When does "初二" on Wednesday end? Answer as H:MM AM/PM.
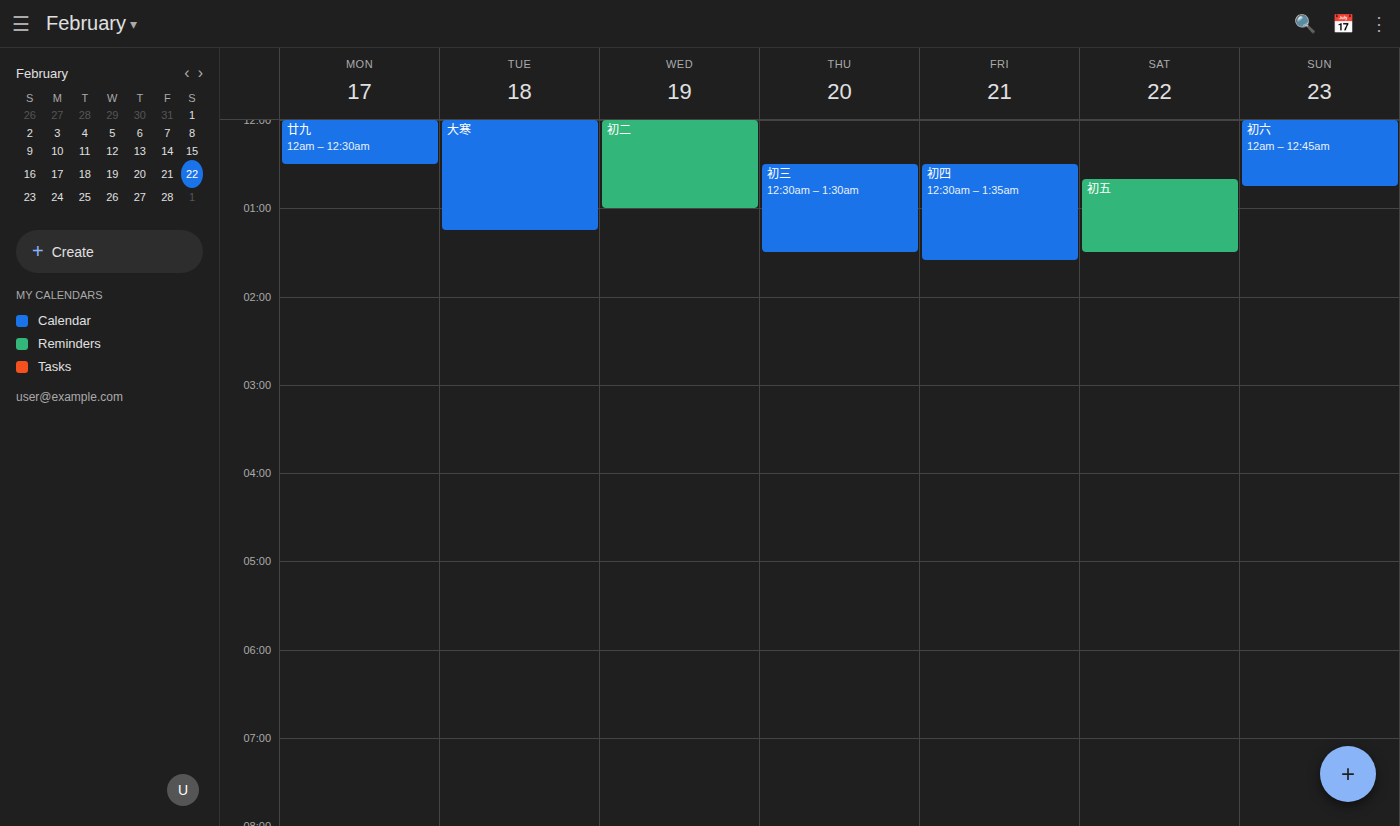
1:00 AM